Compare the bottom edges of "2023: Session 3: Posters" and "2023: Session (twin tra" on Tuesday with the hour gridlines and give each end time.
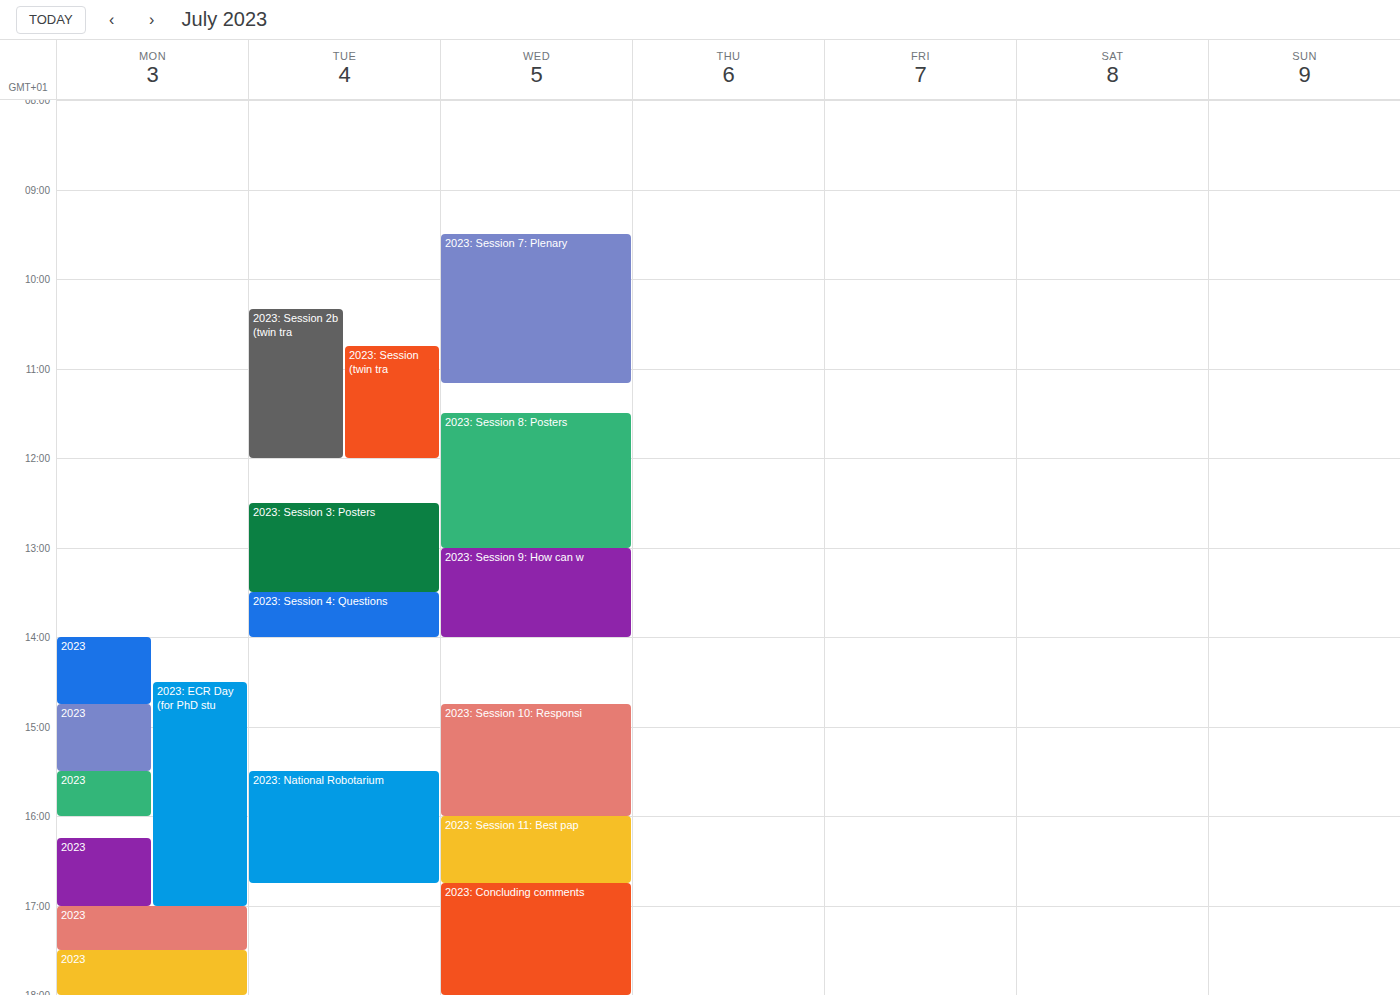
"2023: Session 3: Posters": 1:30 PM, halfway between the 1 PM and 2 PM lines. "2023: Session (twin tra": 12:00 PM, exactly on the 12 PM line.